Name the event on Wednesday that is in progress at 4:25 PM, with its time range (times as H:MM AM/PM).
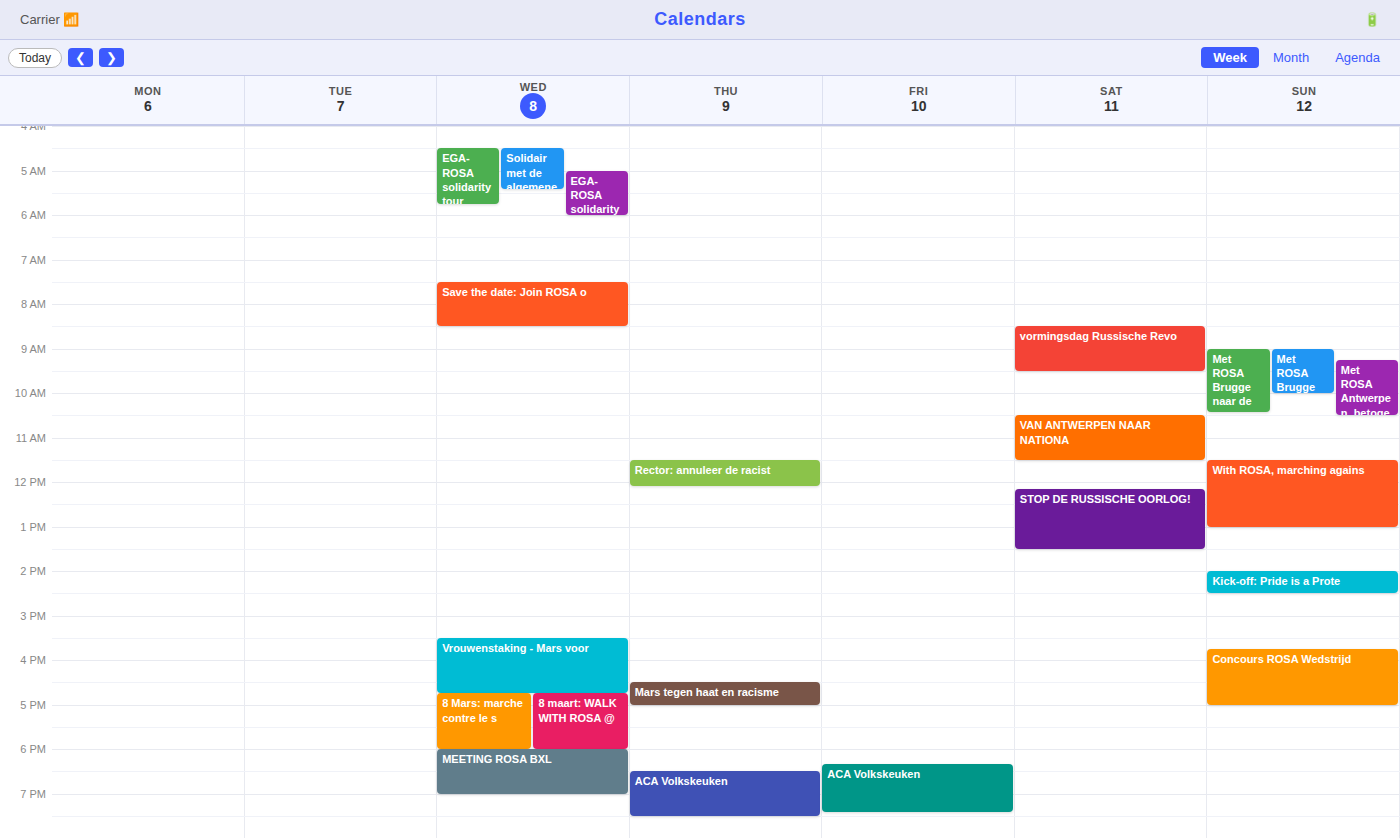
"Vrouwenstaking - Mars voor", 3:30 PM to 4:45 PM